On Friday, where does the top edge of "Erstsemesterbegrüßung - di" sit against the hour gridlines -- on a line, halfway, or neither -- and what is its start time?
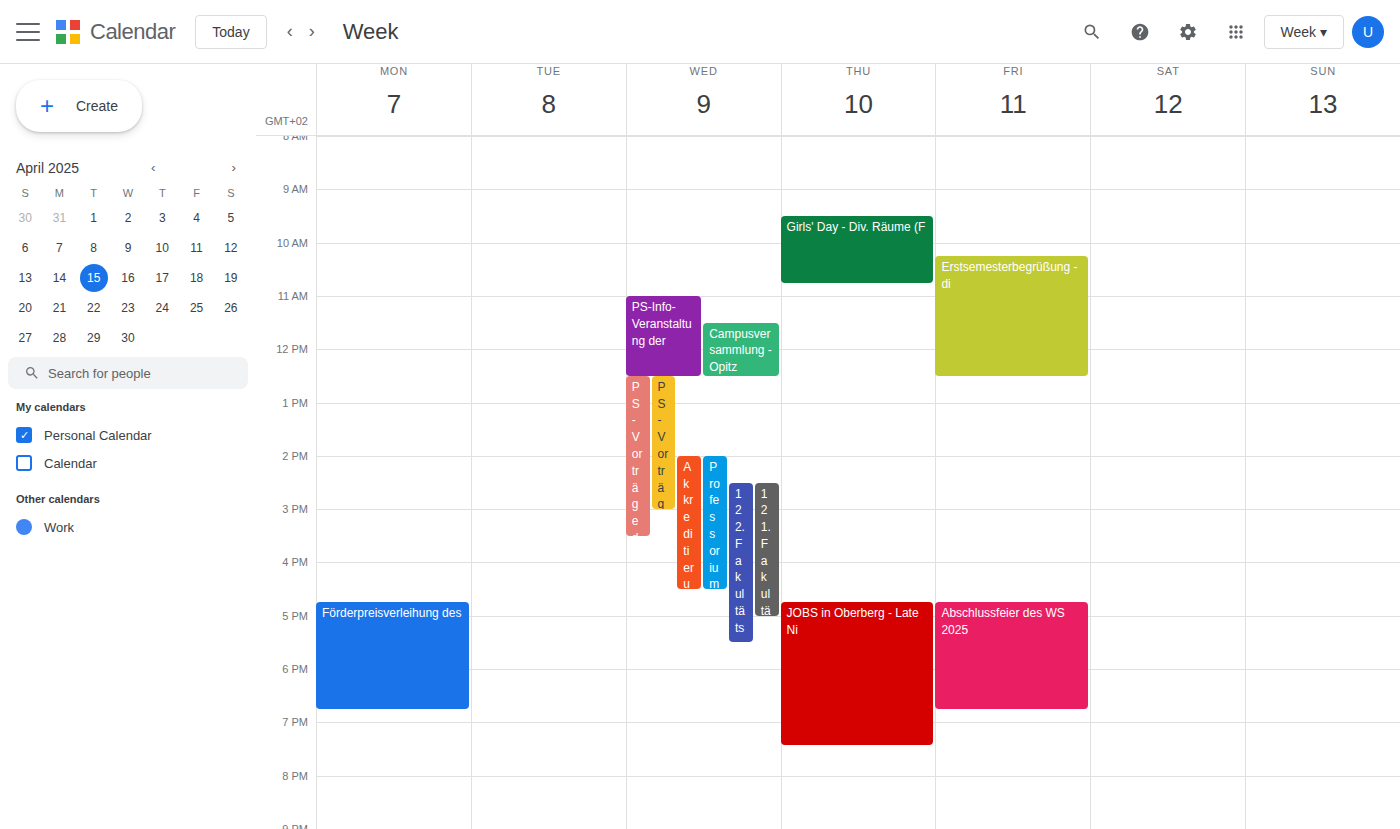
10:15 AM -- neither: a quarter of the way from the 10 AM line to the 11 AM line.